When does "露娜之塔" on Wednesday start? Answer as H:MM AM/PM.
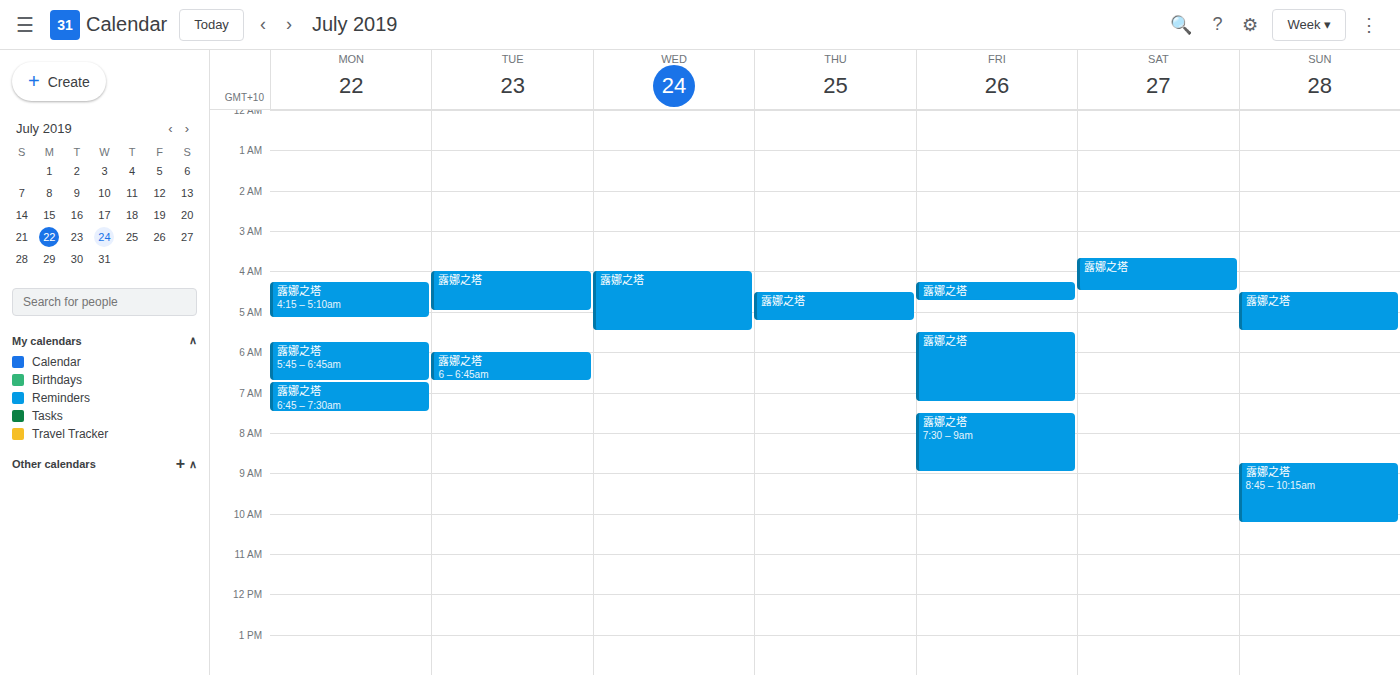
4:00 AM